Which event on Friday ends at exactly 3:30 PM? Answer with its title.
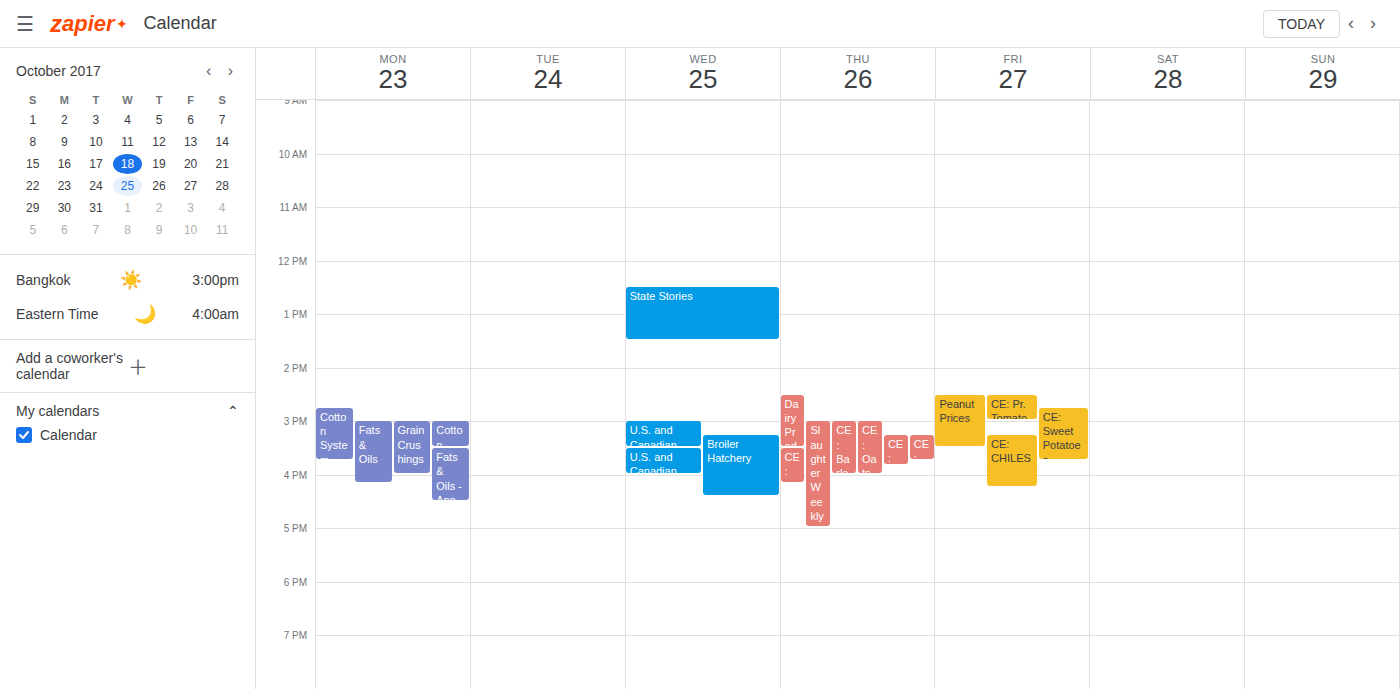
"Peanut Prices"